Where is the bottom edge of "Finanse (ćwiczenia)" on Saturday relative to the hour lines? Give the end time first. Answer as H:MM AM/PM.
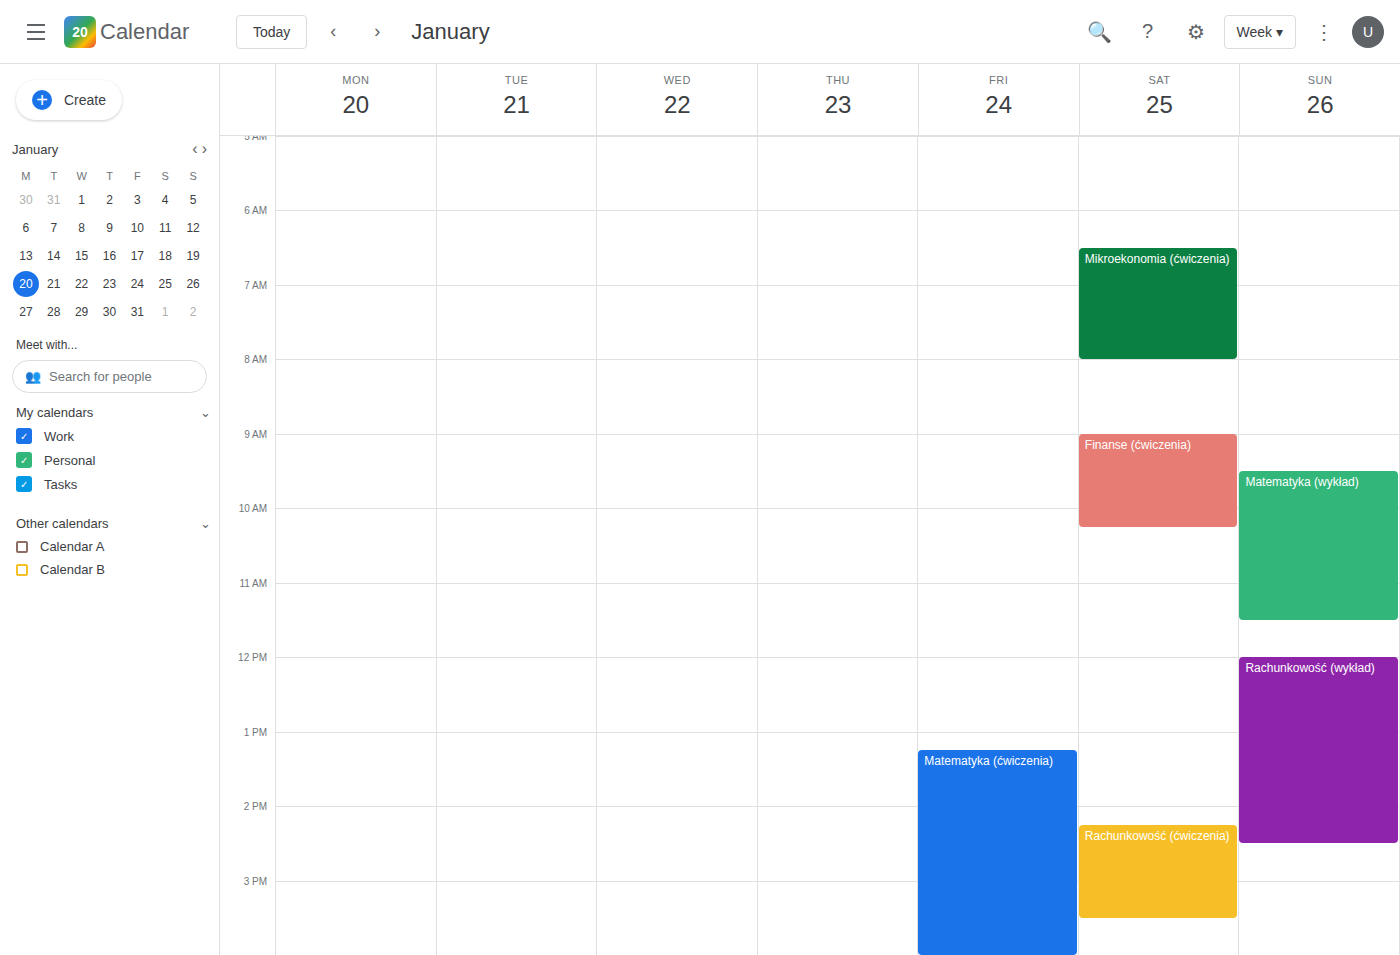
10:15 AM -- neither: a quarter of the way from the 10 AM line to the 11 AM line.